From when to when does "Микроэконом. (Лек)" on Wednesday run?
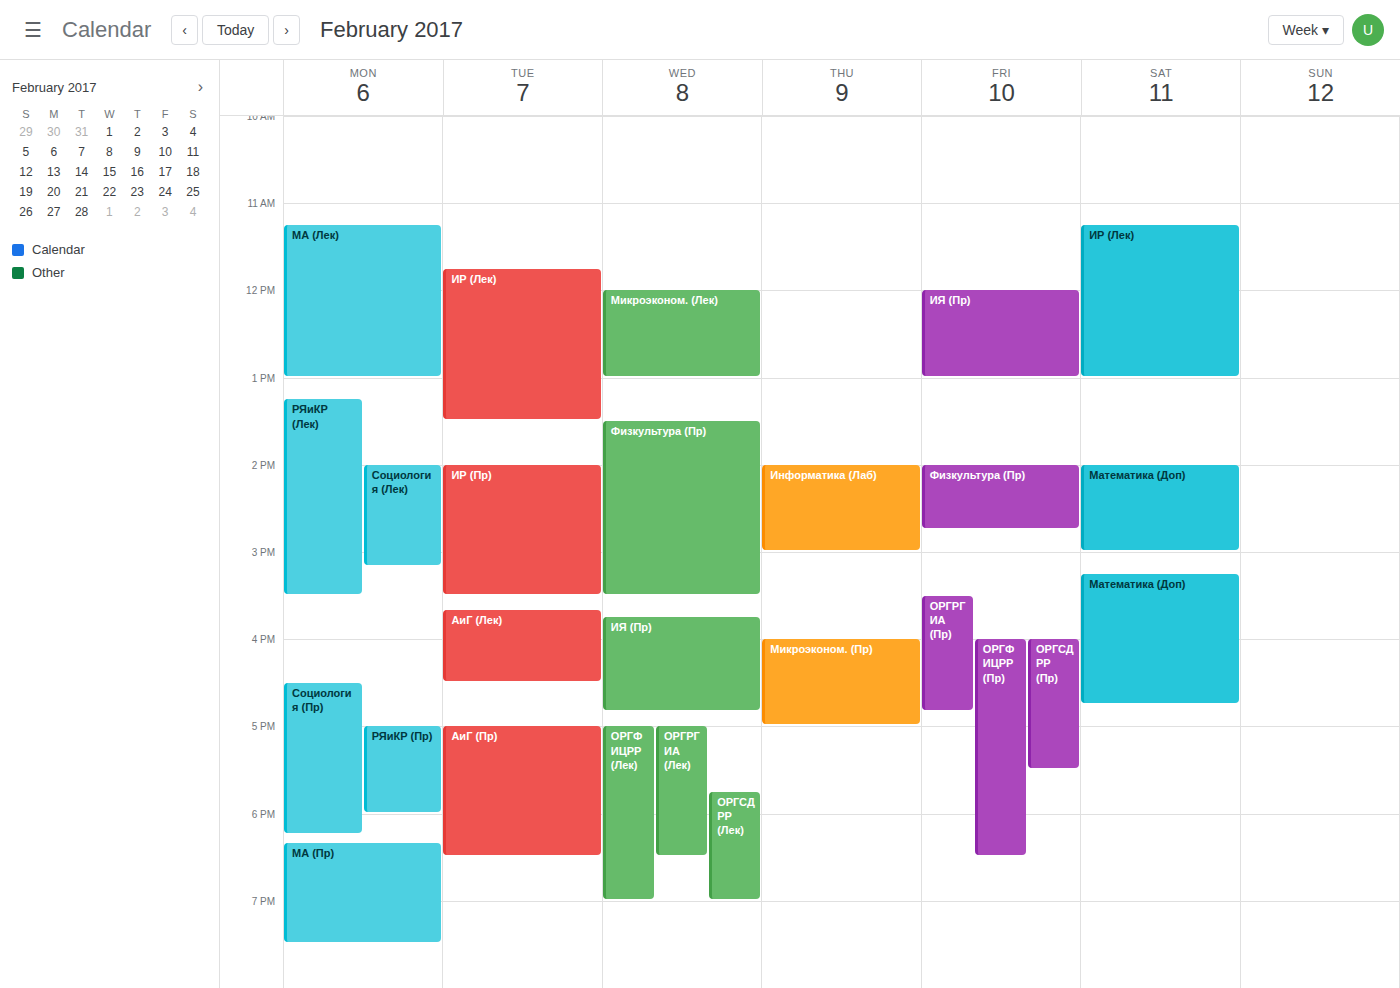
12:00 PM to 1:00 PM